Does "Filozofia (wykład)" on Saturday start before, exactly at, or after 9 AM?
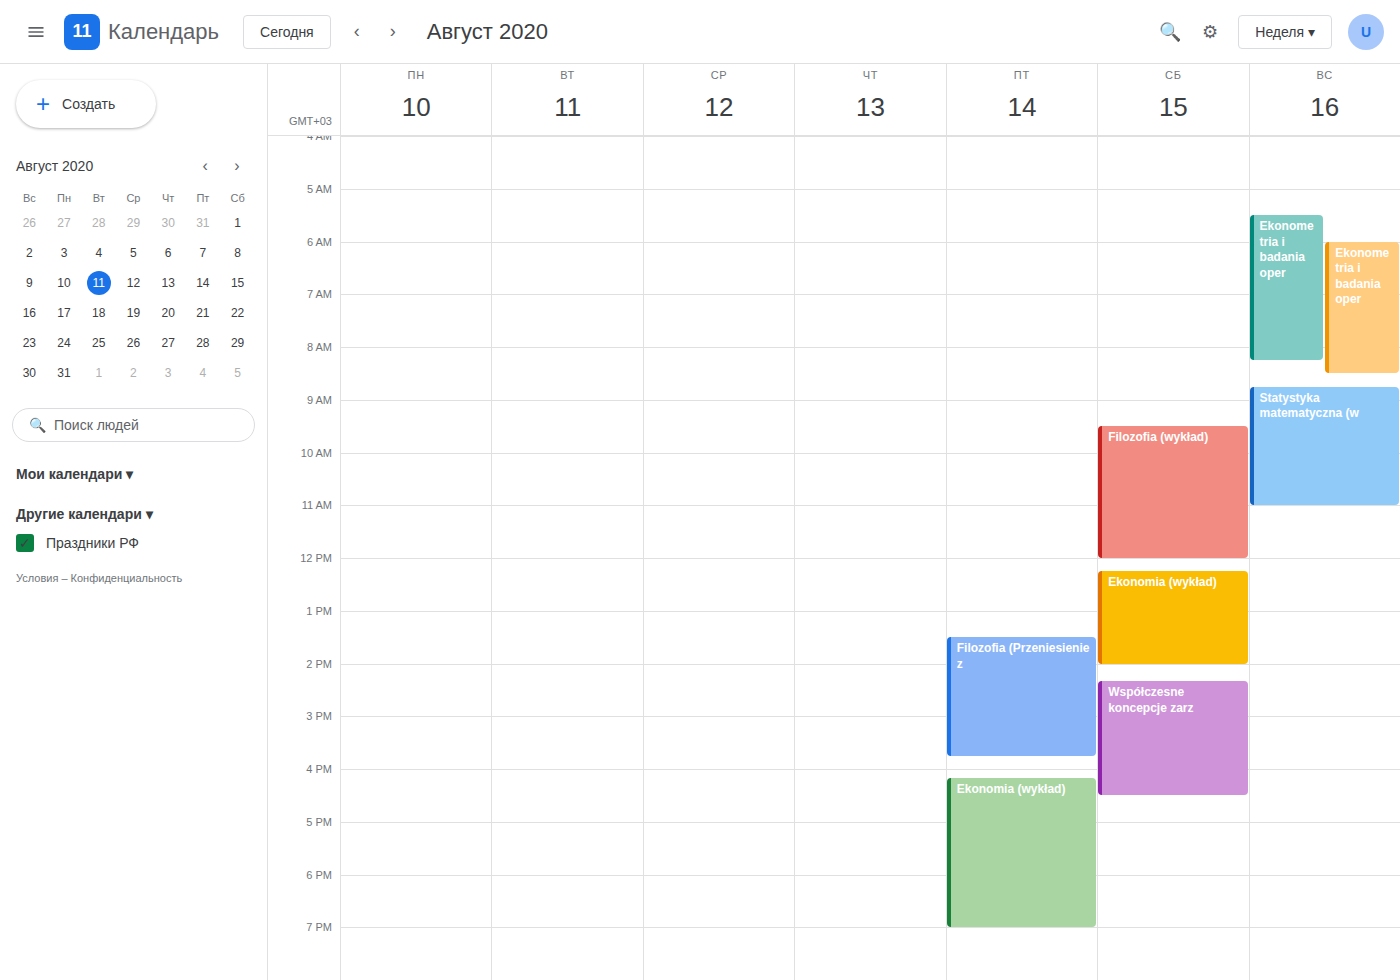
9:30 AM -- after 9 AM, 30 minutes below the 9 AM line.